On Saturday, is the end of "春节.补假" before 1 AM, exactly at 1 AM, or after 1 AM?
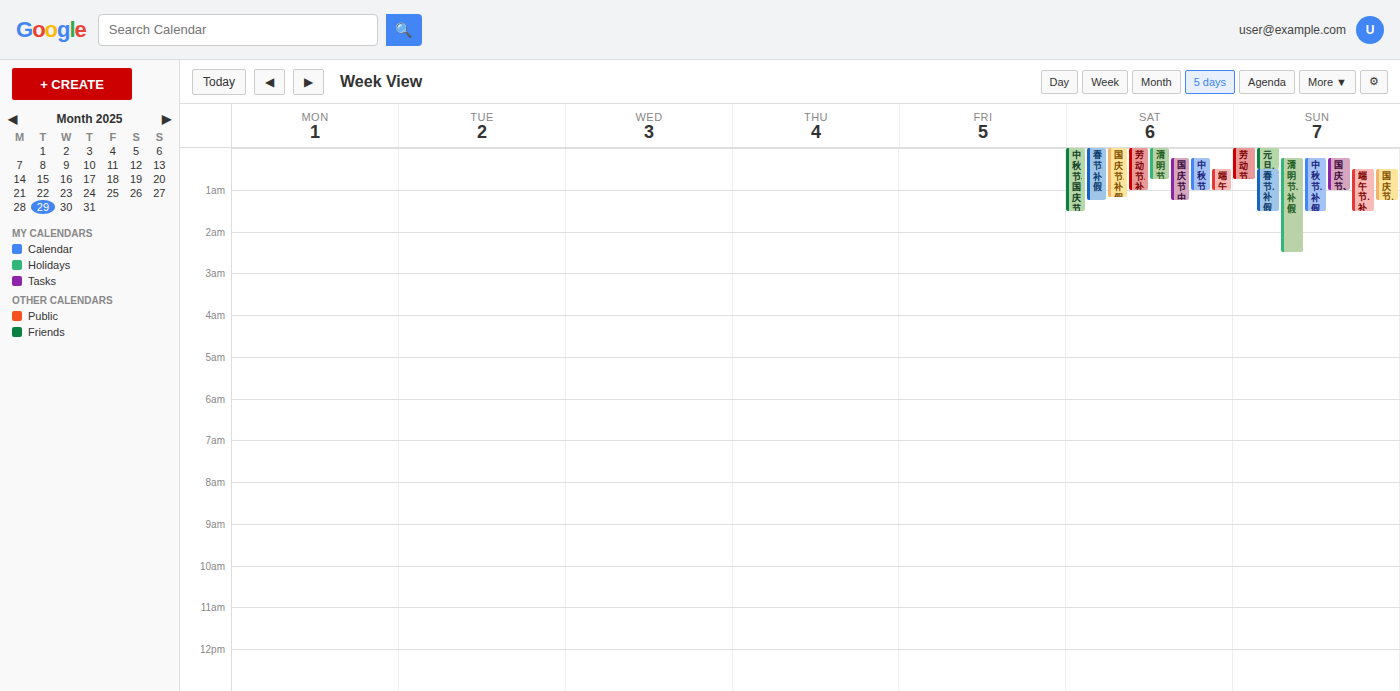
1:15 AM -- after 1 AM, 15 minutes below the 1 AM line.